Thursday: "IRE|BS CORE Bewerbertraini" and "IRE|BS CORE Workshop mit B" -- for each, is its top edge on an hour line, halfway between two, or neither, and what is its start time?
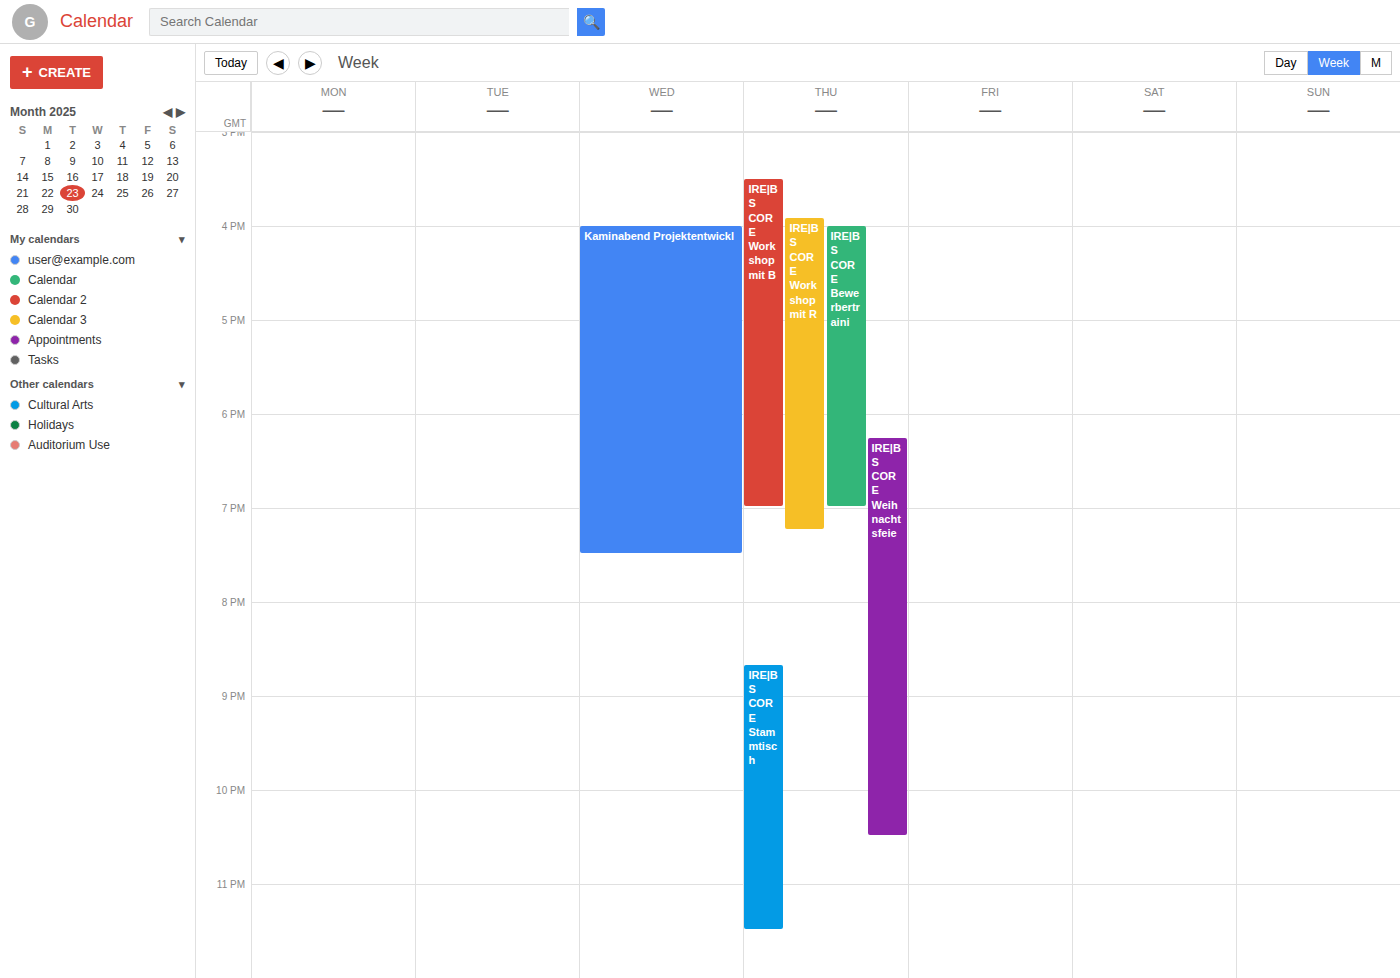
"IRE|BS CORE Bewerbertraini": 4:00 PM, exactly on the 4 PM line. "IRE|BS CORE Workshop mit B": 3:30 PM, halfway between the 3 PM and 4 PM lines.